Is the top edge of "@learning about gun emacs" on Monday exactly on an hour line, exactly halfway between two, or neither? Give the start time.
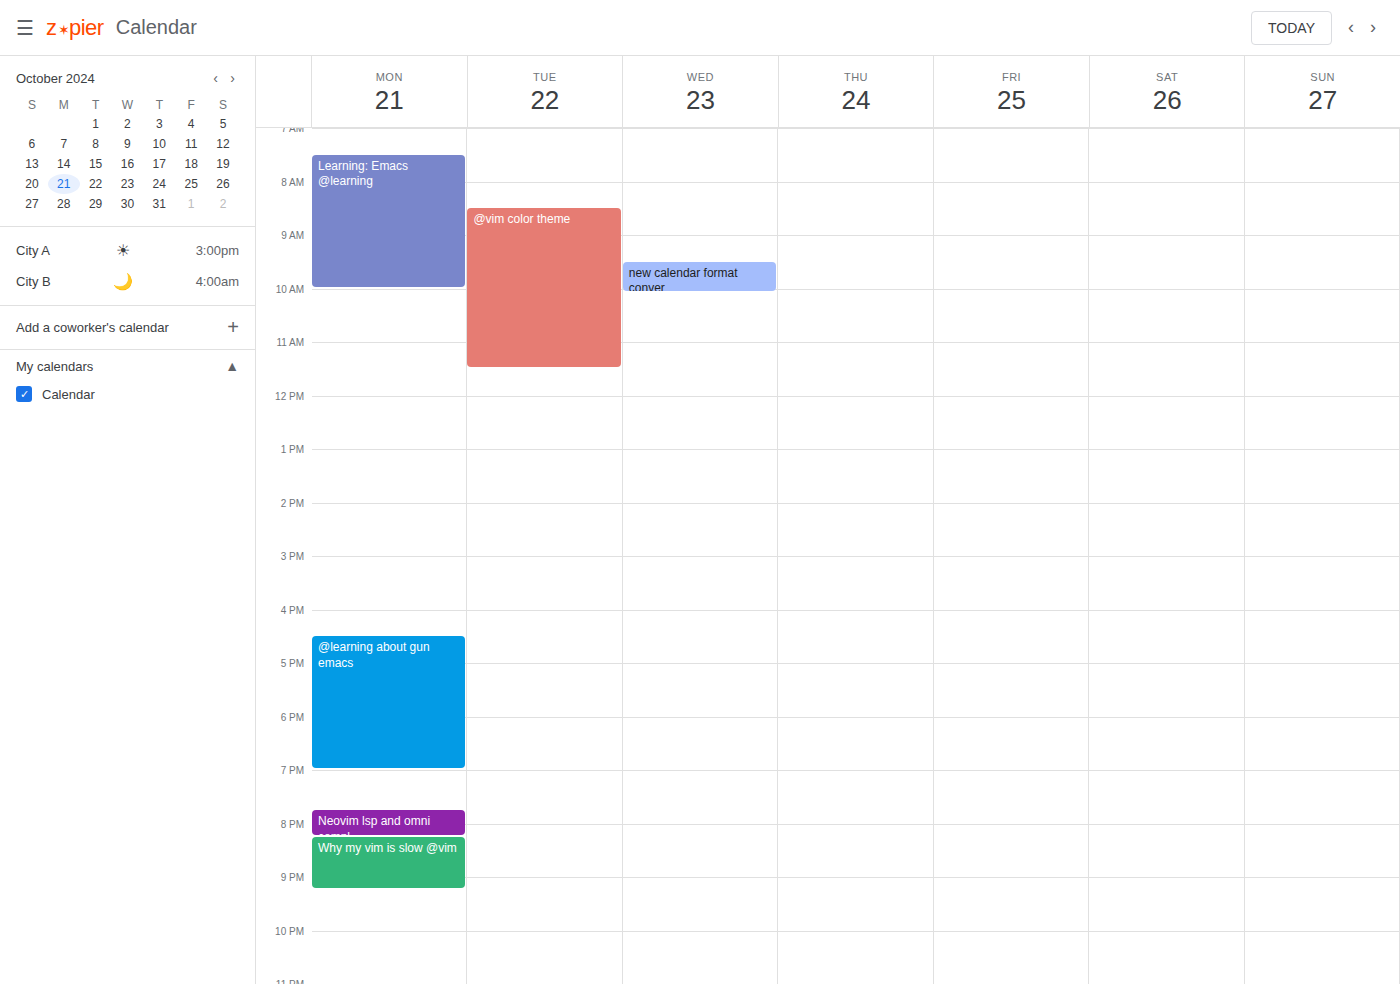
4:30 PM -- halfway between the 4 PM and 5 PM lines.